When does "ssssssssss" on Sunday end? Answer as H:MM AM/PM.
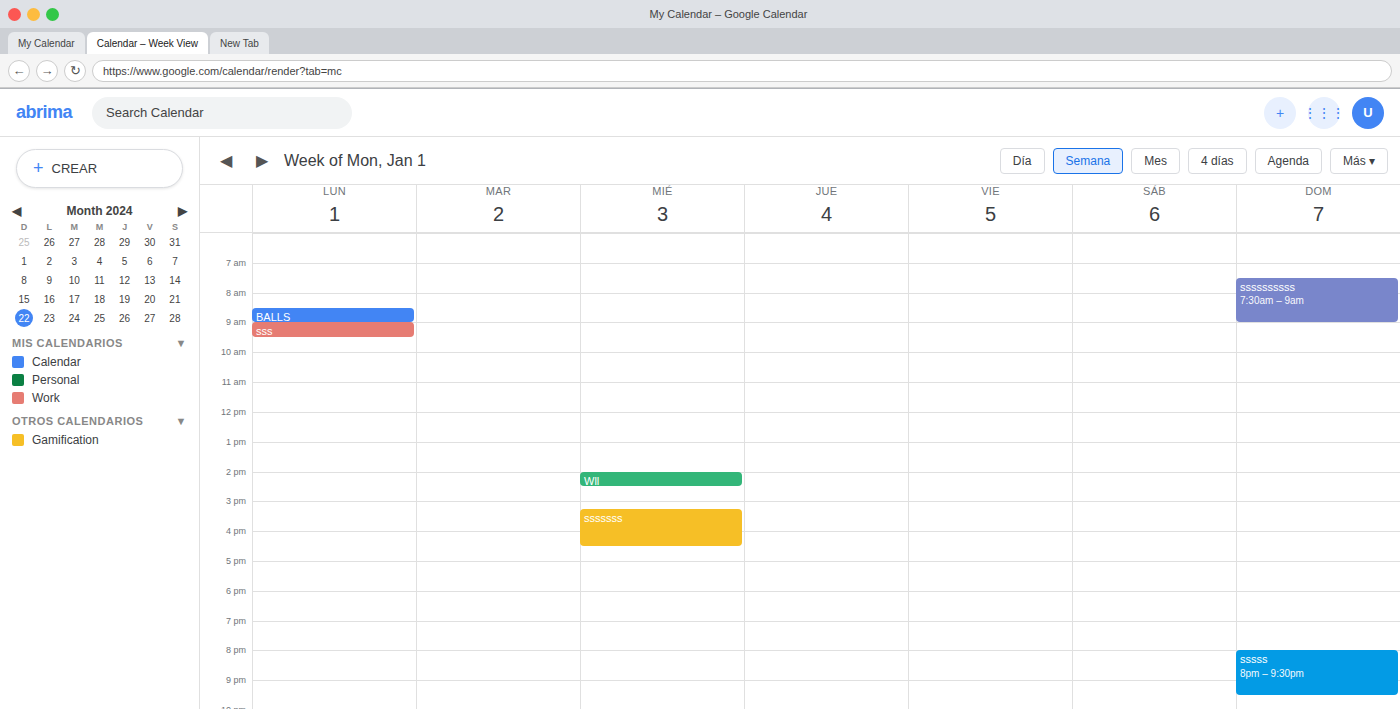
9:00 AM